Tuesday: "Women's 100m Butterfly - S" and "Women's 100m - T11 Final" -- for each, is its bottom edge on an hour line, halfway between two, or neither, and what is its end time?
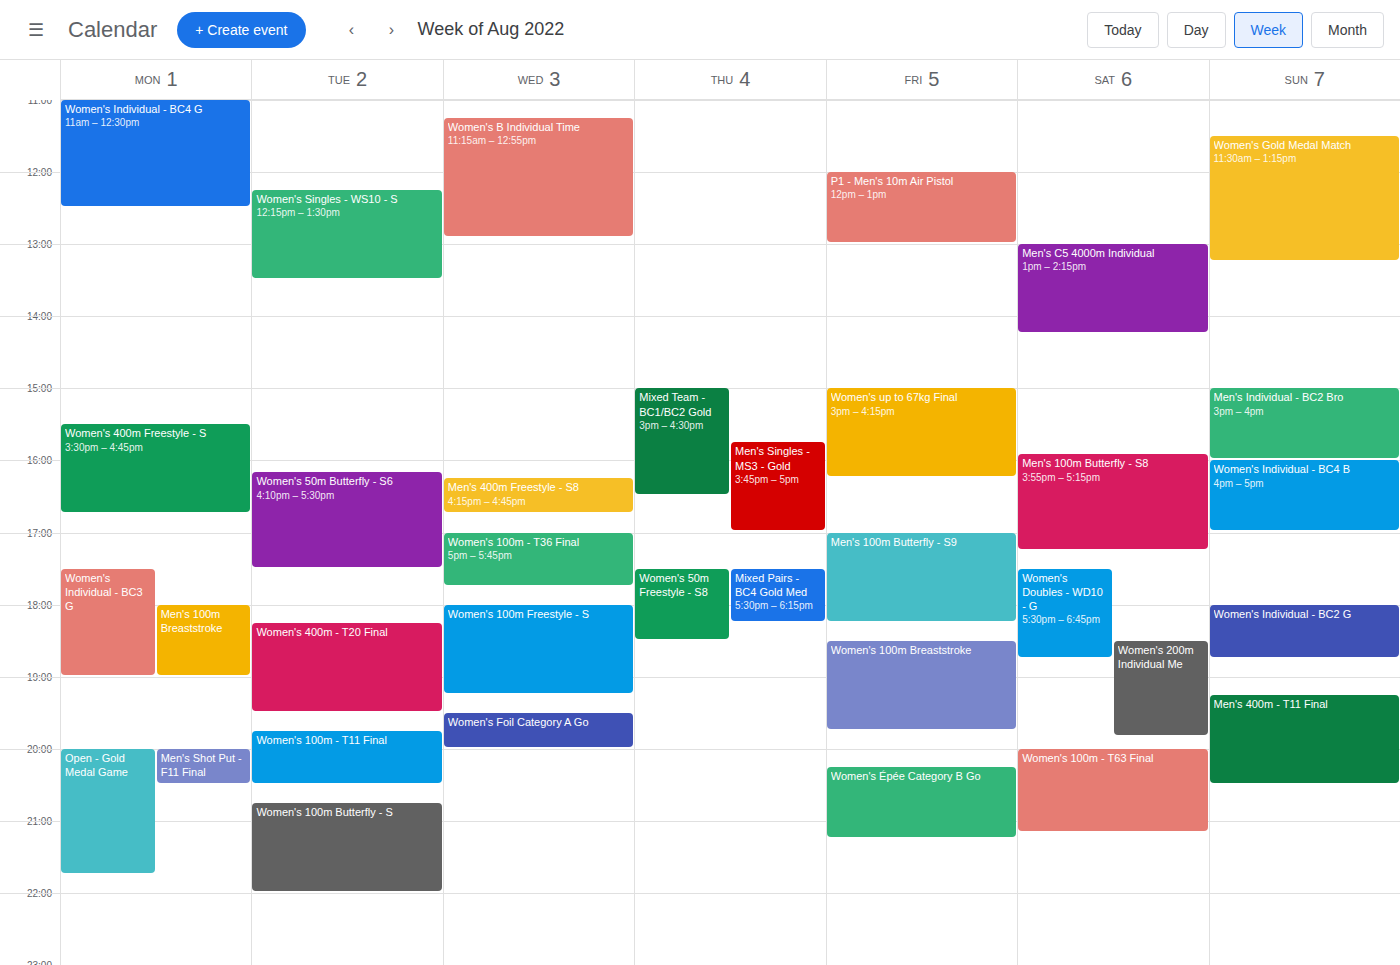
"Women's 100m Butterfly - S": 22:00, exactly on the 22:00 line. "Women's 100m - T11 Final": 20:30, halfway between the 20:00 and 21:00 lines.